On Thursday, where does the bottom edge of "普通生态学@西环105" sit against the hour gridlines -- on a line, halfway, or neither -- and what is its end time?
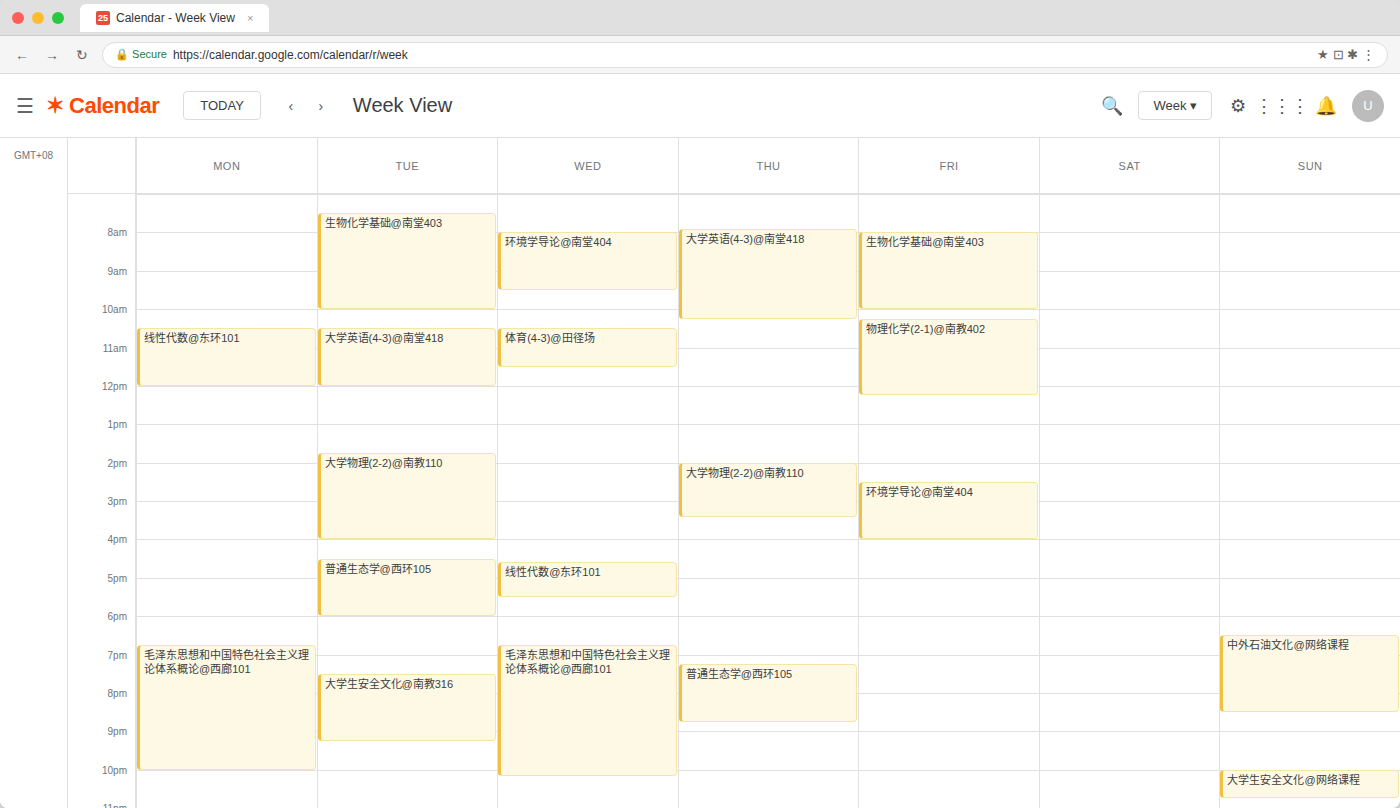
20:45 -- neither: three quarters of the way from the 20:00 line to the 21:00 line.